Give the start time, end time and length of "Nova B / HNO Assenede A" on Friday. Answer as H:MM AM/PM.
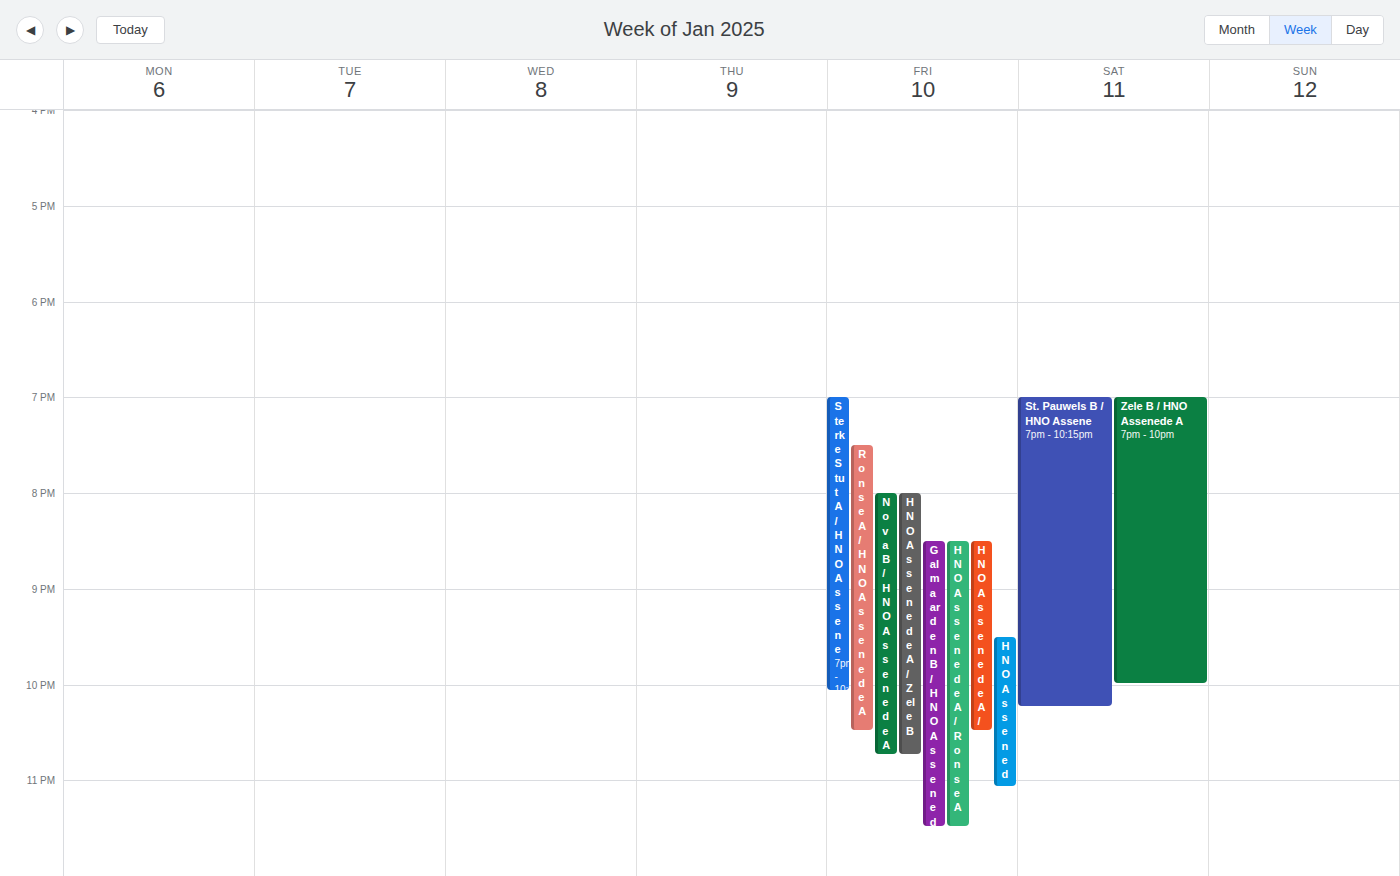
8:00 PM to 10:45 PM, 2 hours 45 minutes